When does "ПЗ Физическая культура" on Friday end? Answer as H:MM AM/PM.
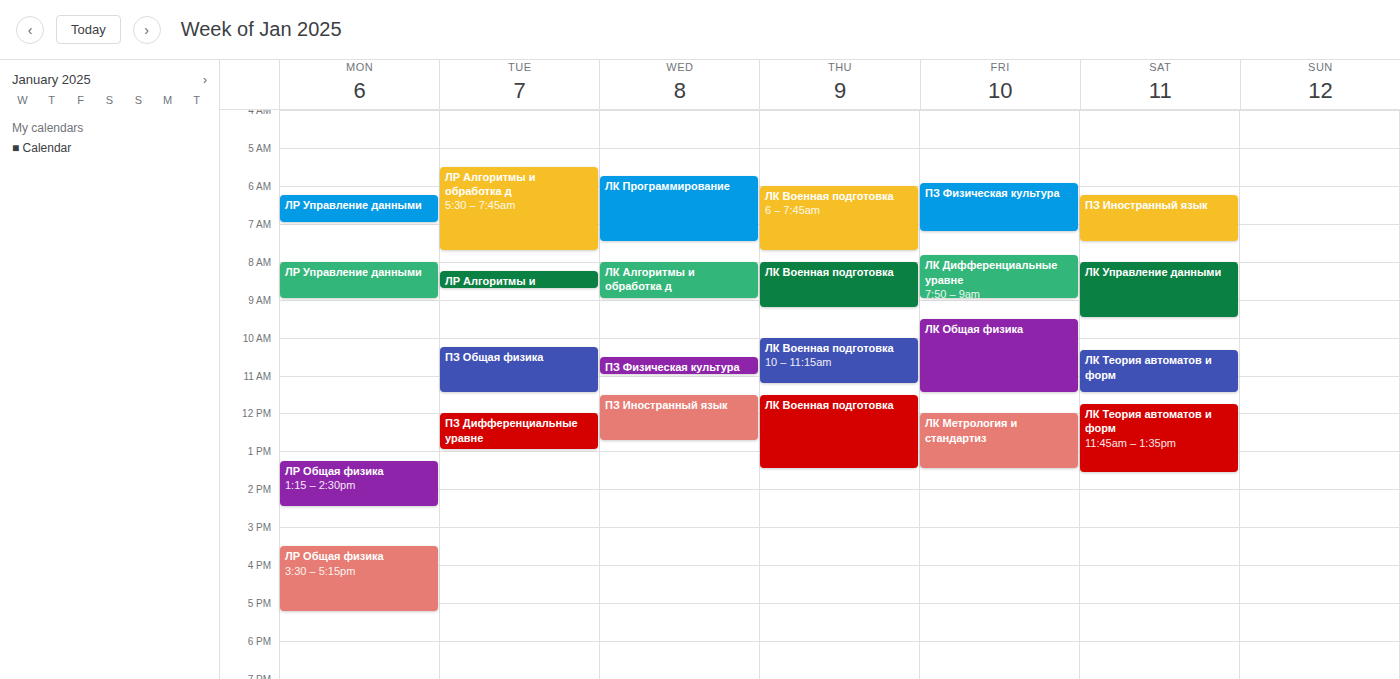
7:15 AM